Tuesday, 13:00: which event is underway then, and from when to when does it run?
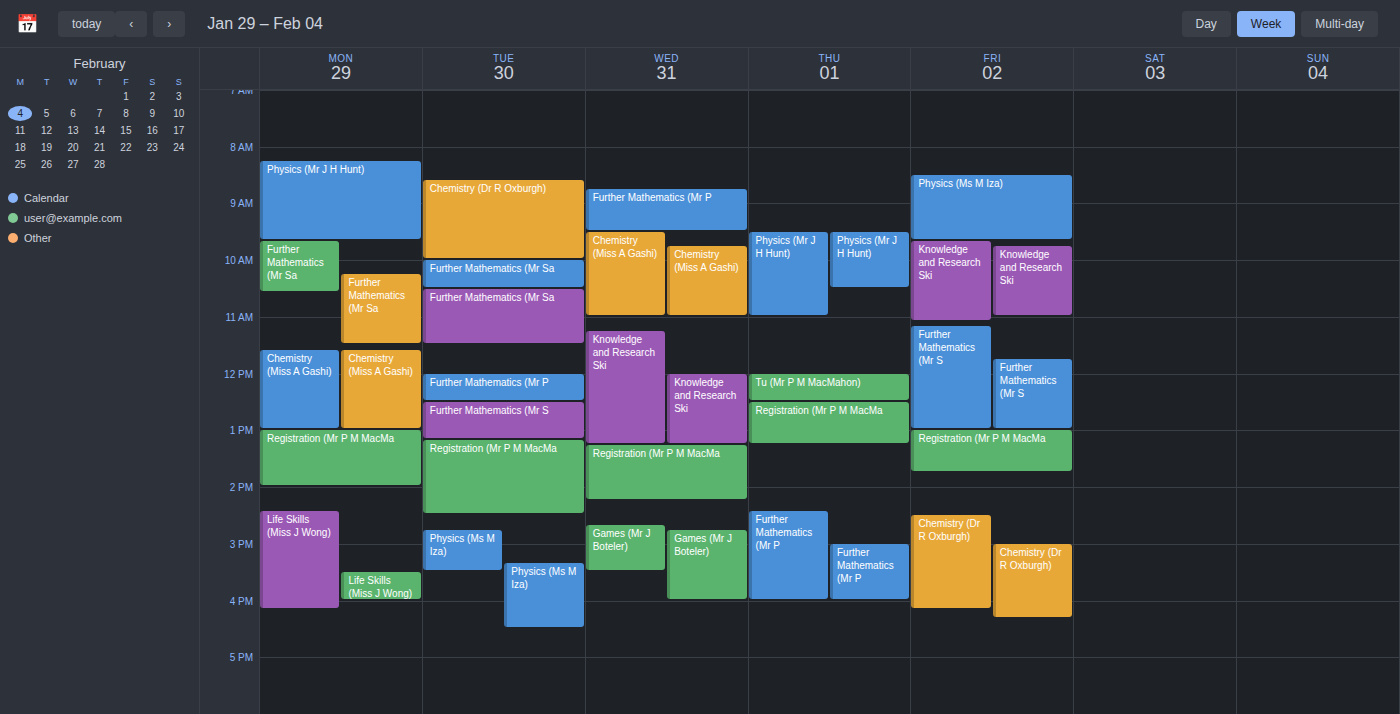
"Further Mathematics (Mr S", 12:30 to 13:10